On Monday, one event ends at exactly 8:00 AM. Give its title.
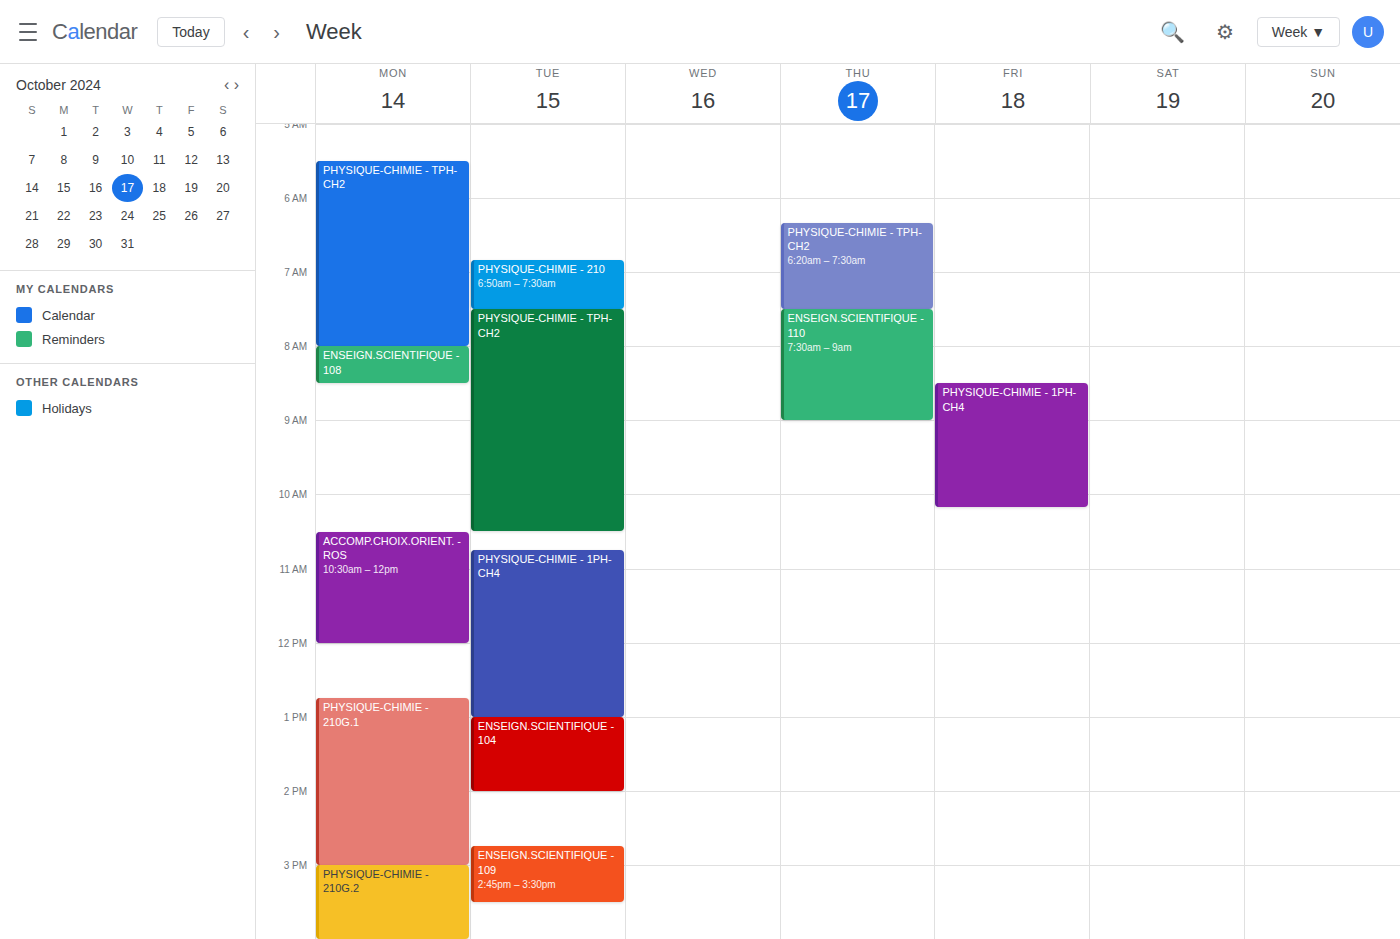
"PHYSIQUE-CHIMIE - TPH-CH2"